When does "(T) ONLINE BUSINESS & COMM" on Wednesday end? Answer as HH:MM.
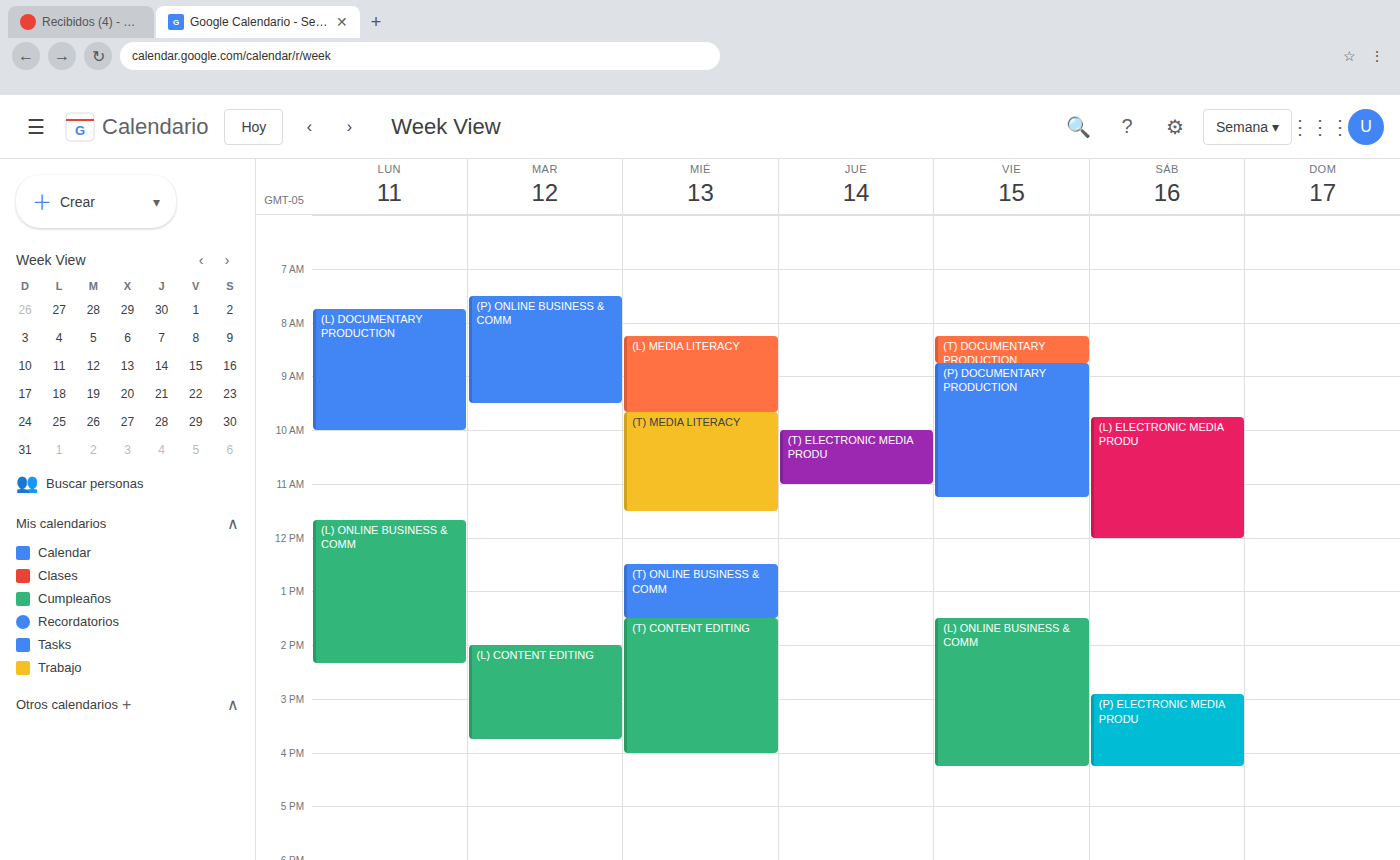
13:30